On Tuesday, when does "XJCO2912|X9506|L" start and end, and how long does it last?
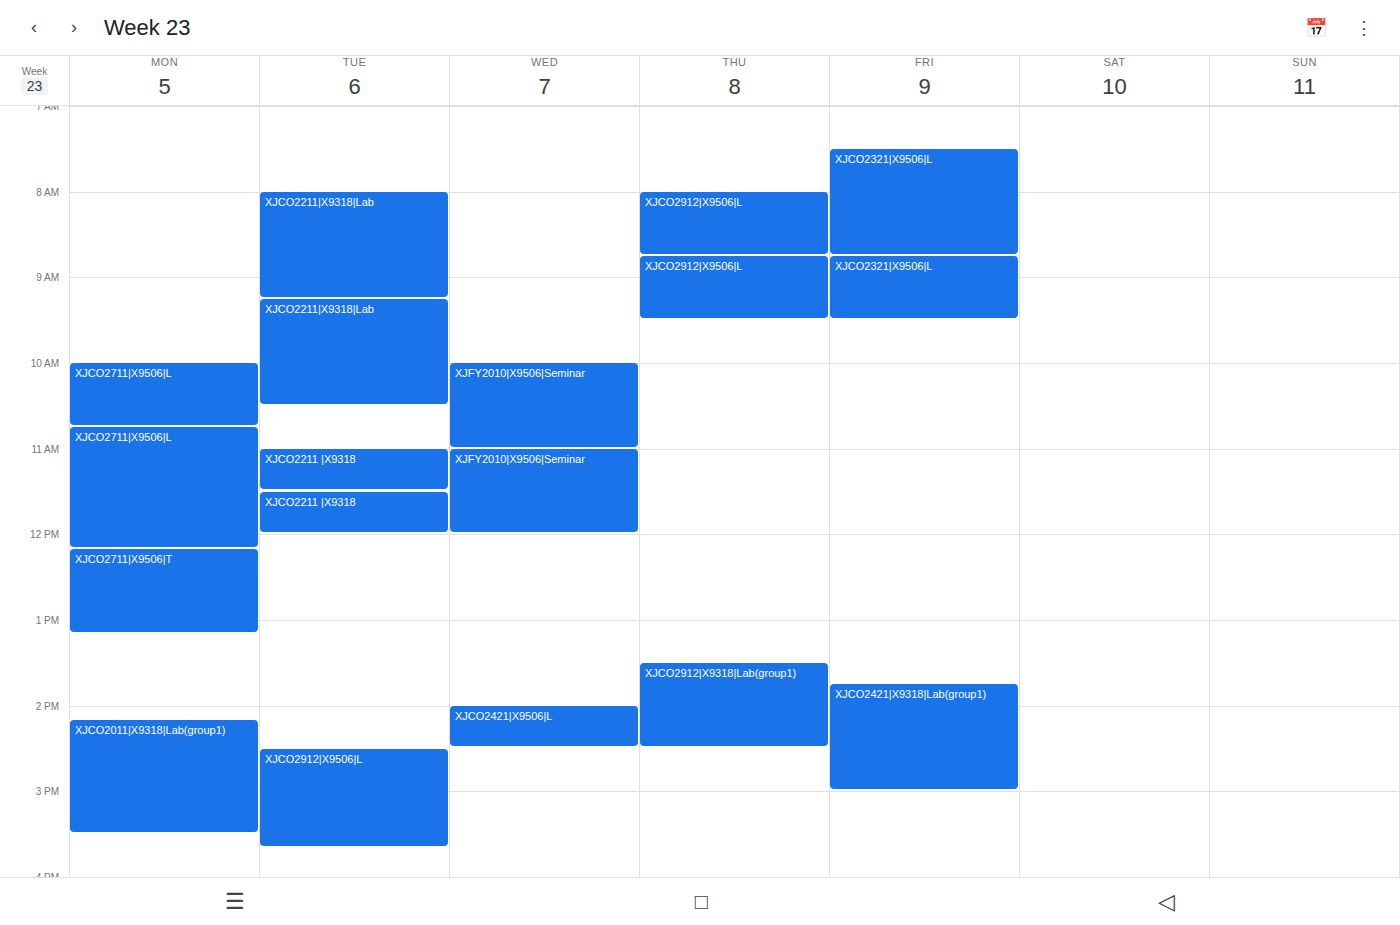
14:30 to 15:40, 1 hour 10 minutes